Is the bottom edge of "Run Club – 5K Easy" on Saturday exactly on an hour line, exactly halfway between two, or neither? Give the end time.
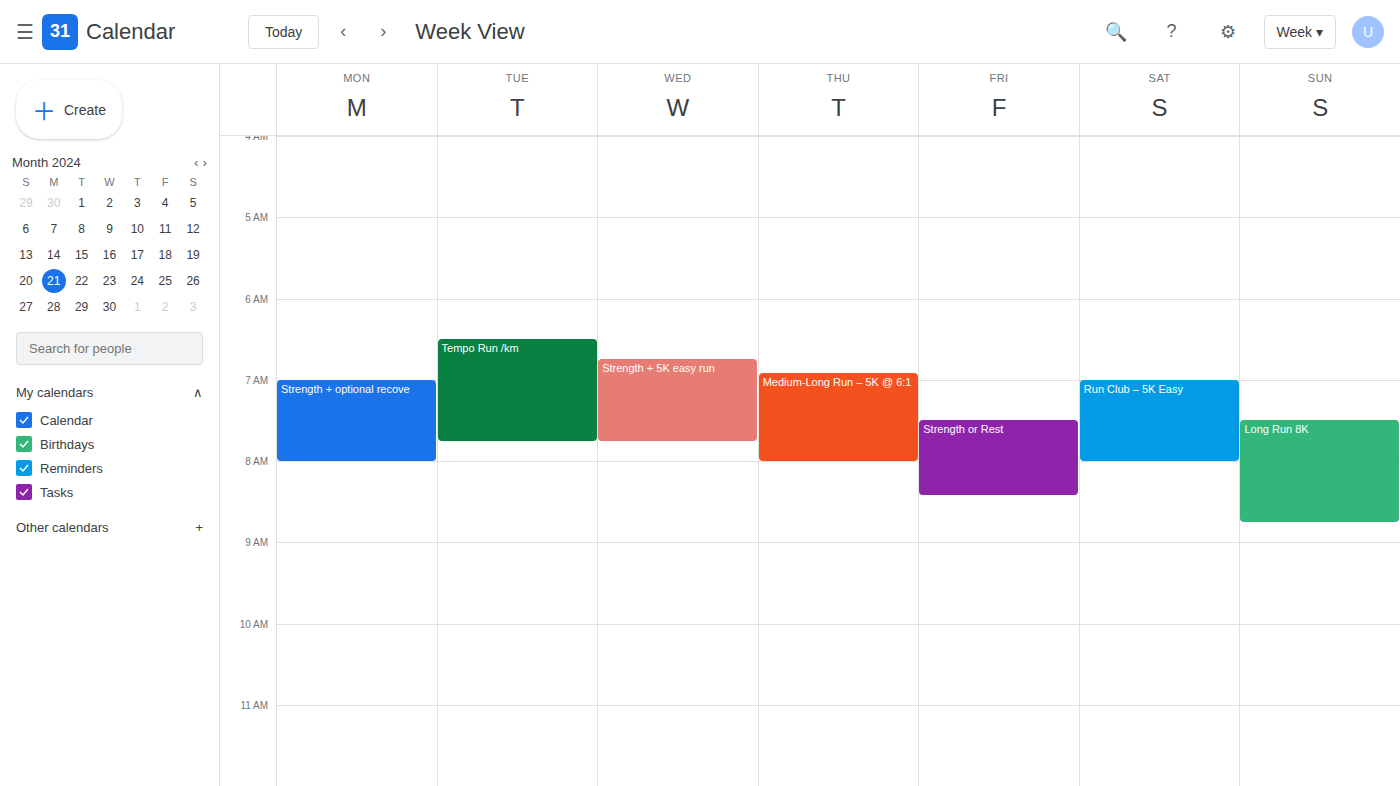
8:00 AM -- exactly on the 8 AM line.